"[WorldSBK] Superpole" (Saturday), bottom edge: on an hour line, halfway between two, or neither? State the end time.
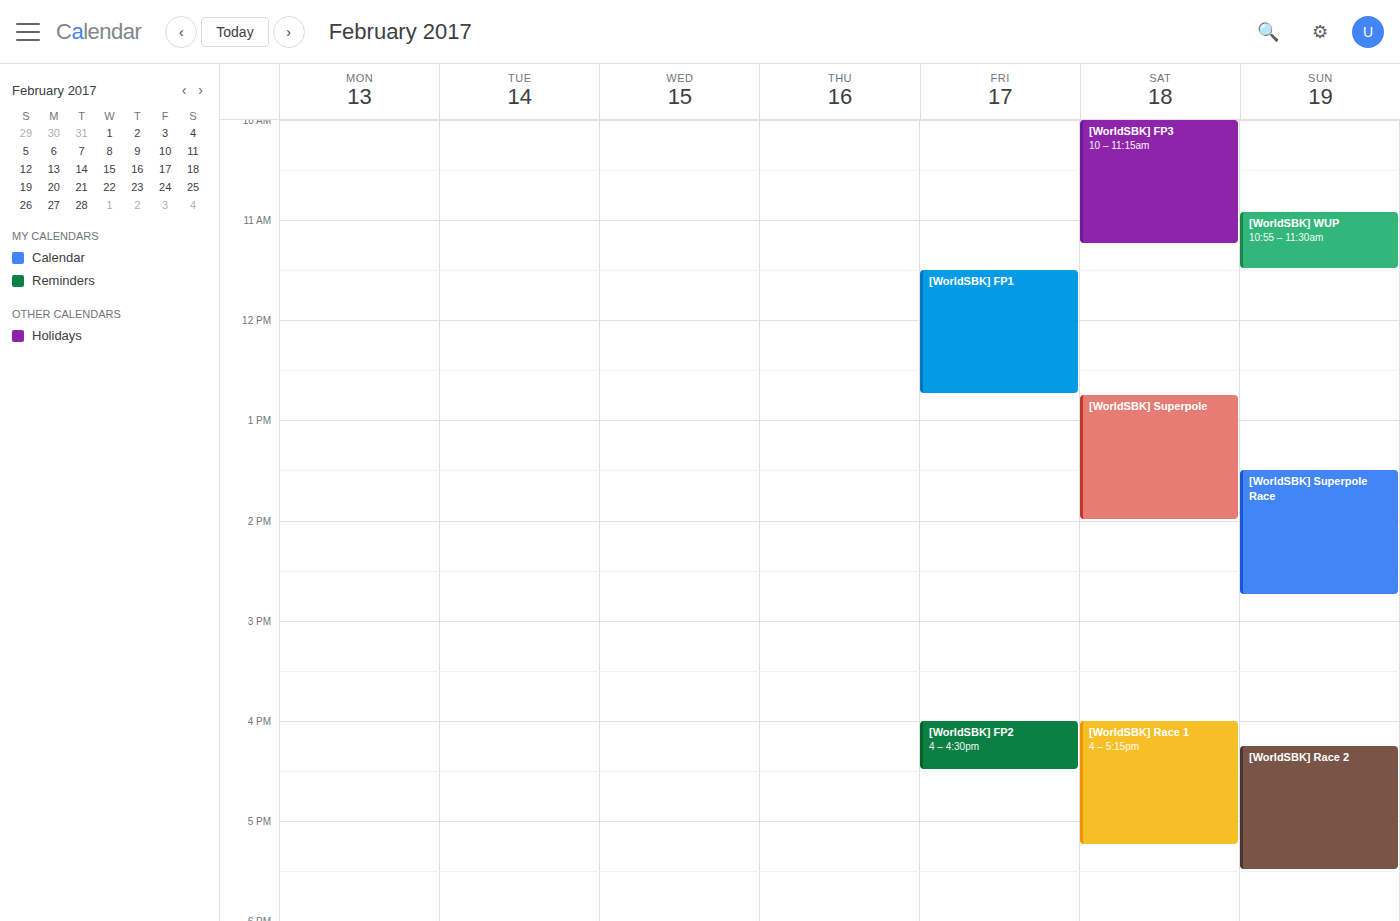
2:00 PM -- exactly on the 2 PM line.